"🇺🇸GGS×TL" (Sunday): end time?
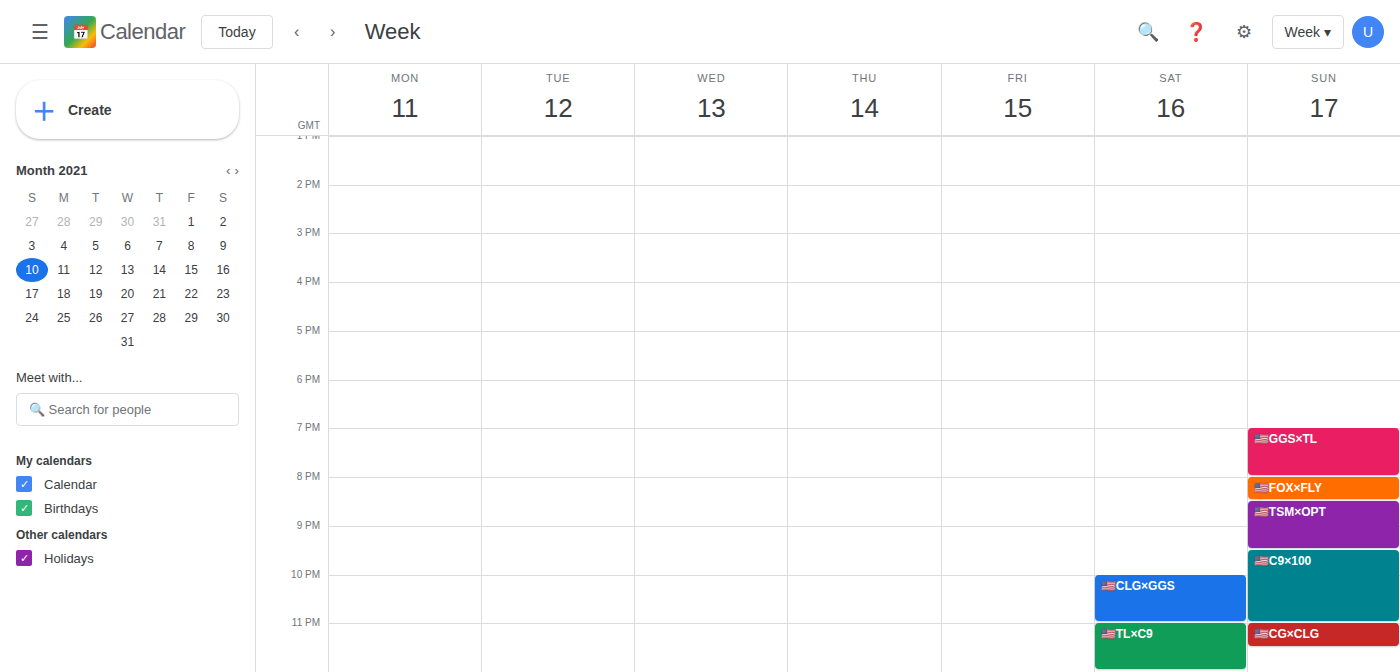
8:00 PM